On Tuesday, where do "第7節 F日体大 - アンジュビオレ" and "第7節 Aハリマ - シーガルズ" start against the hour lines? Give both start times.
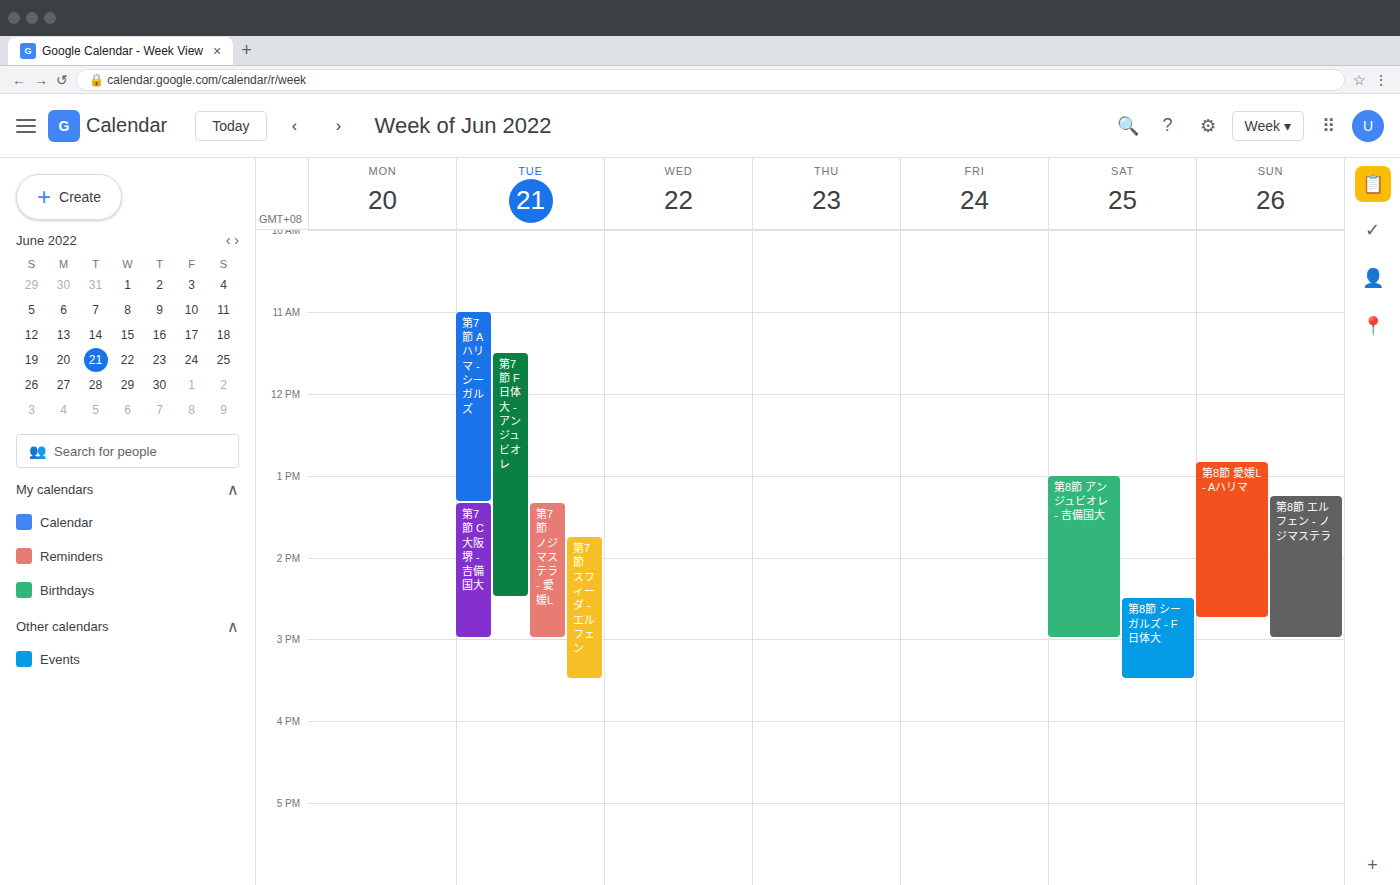
"第7節 F日体大 - アンジュビオレ": 11:30, halfway between the 11:00 and 12:00 lines. "第7節 Aハリマ - シーガルズ": 11:00, exactly on the 11:00 line.